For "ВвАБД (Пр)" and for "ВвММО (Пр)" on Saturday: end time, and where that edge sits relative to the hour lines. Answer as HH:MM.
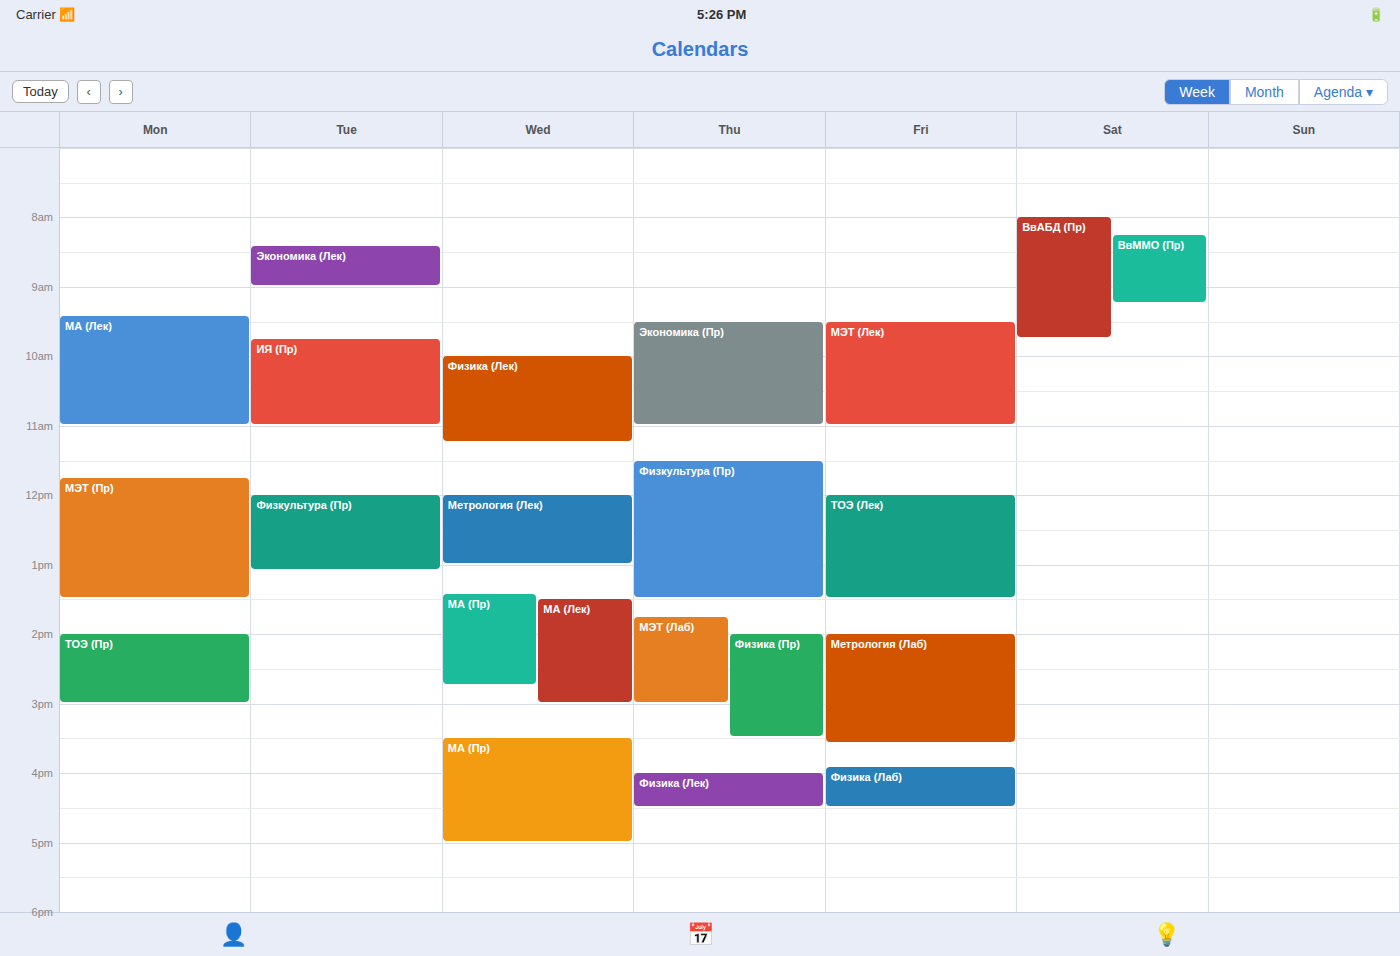
"ВвАБД (Пр)": 09:45, neither: three quarters of the way from the 09:00 line to the 10:00 line. "ВвММО (Пр)": 09:15, neither: a quarter of the way from the 09:00 line to the 10:00 line.